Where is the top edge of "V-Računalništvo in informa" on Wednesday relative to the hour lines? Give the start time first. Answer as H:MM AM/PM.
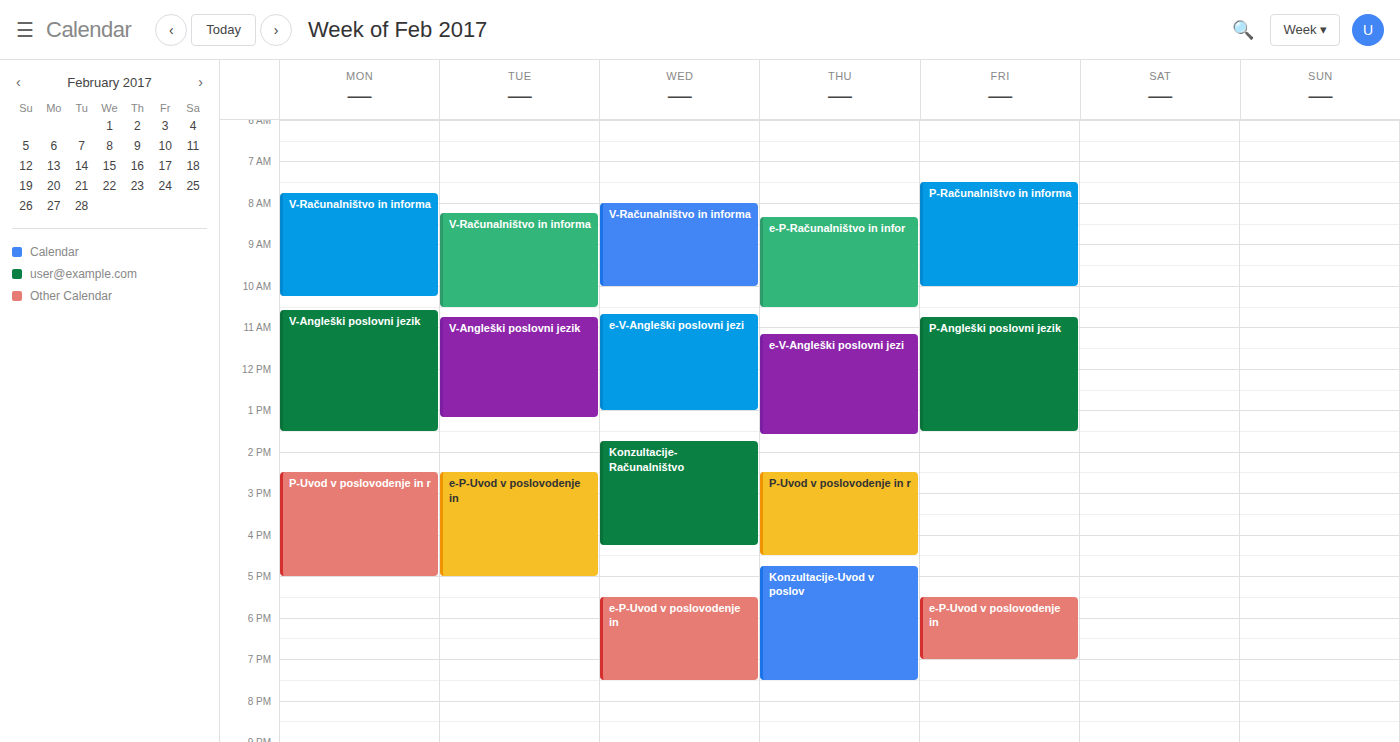
8:00 AM -- exactly on the 8 AM line.